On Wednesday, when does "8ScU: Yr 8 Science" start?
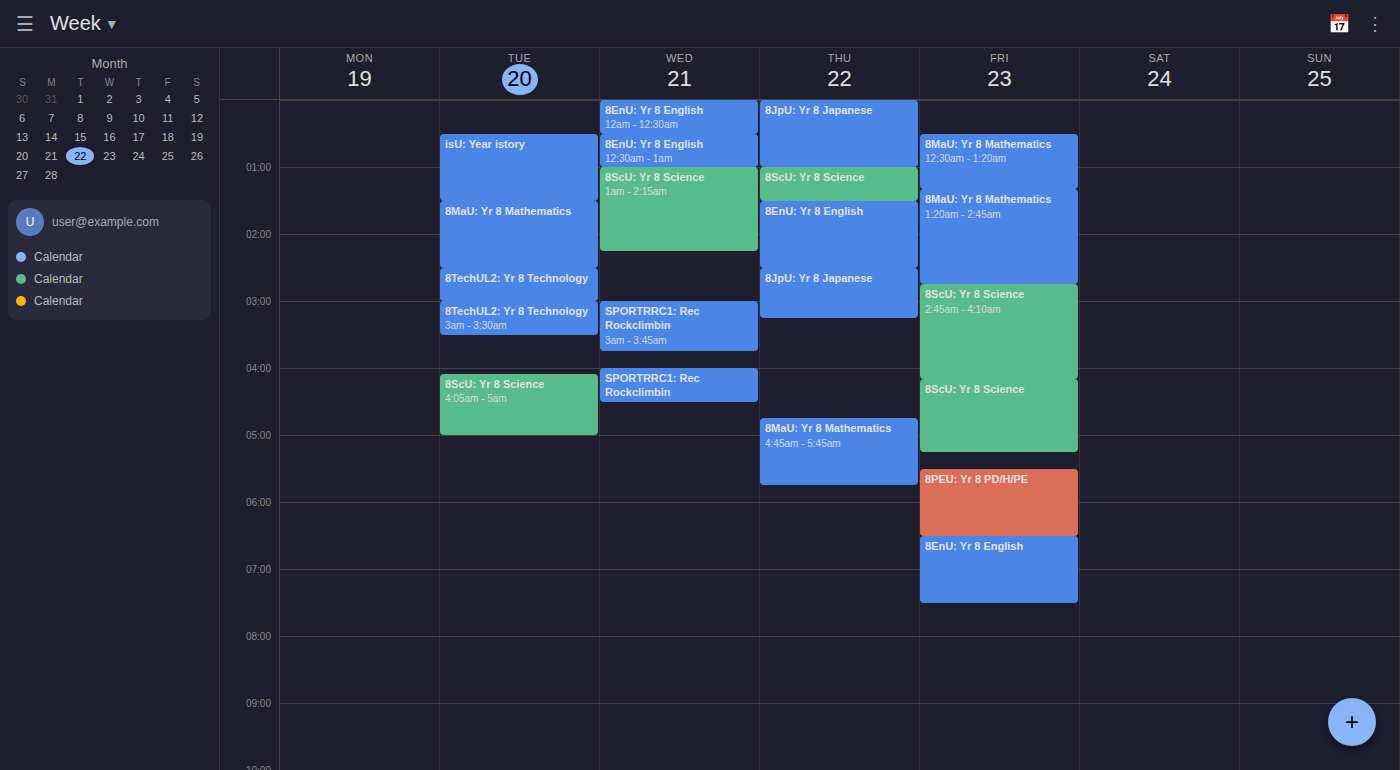
1:00 AM